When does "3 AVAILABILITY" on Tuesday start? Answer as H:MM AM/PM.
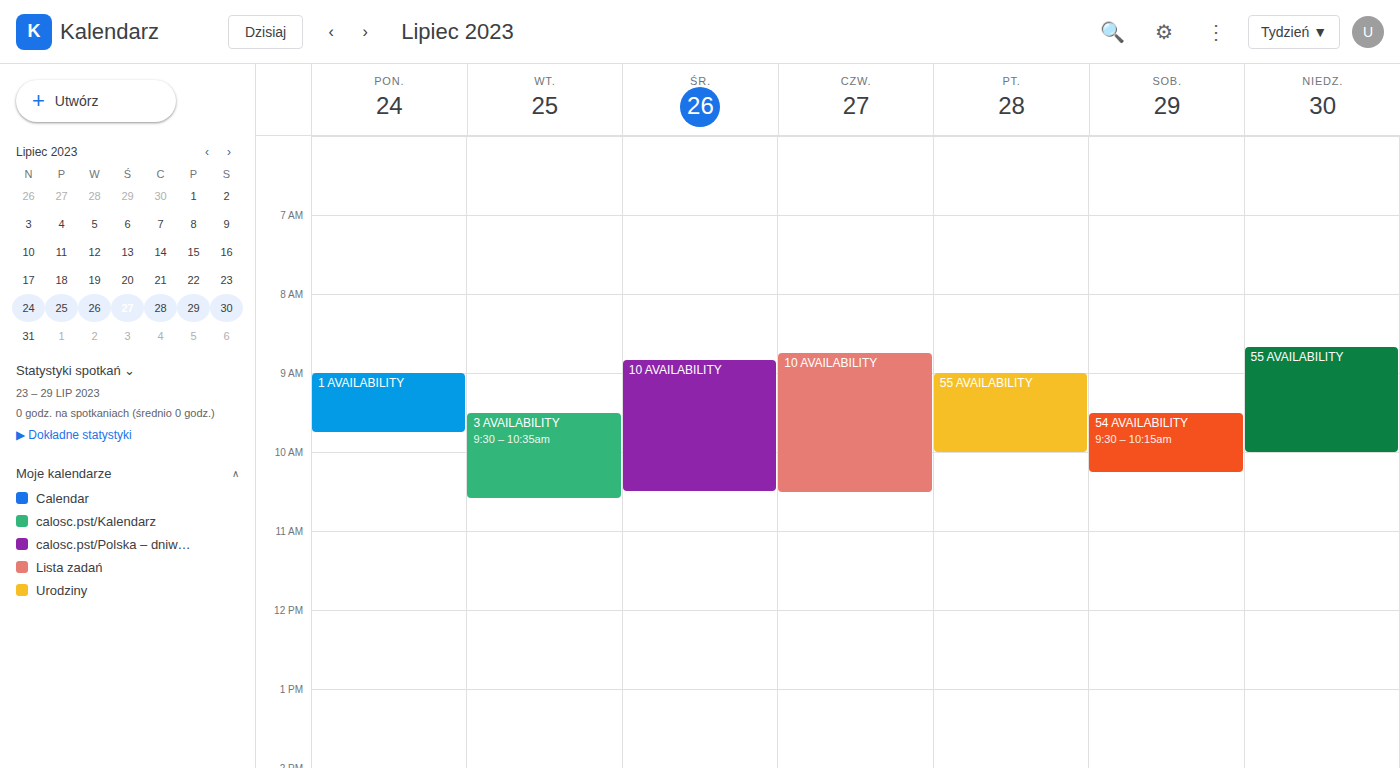
9:30 AM